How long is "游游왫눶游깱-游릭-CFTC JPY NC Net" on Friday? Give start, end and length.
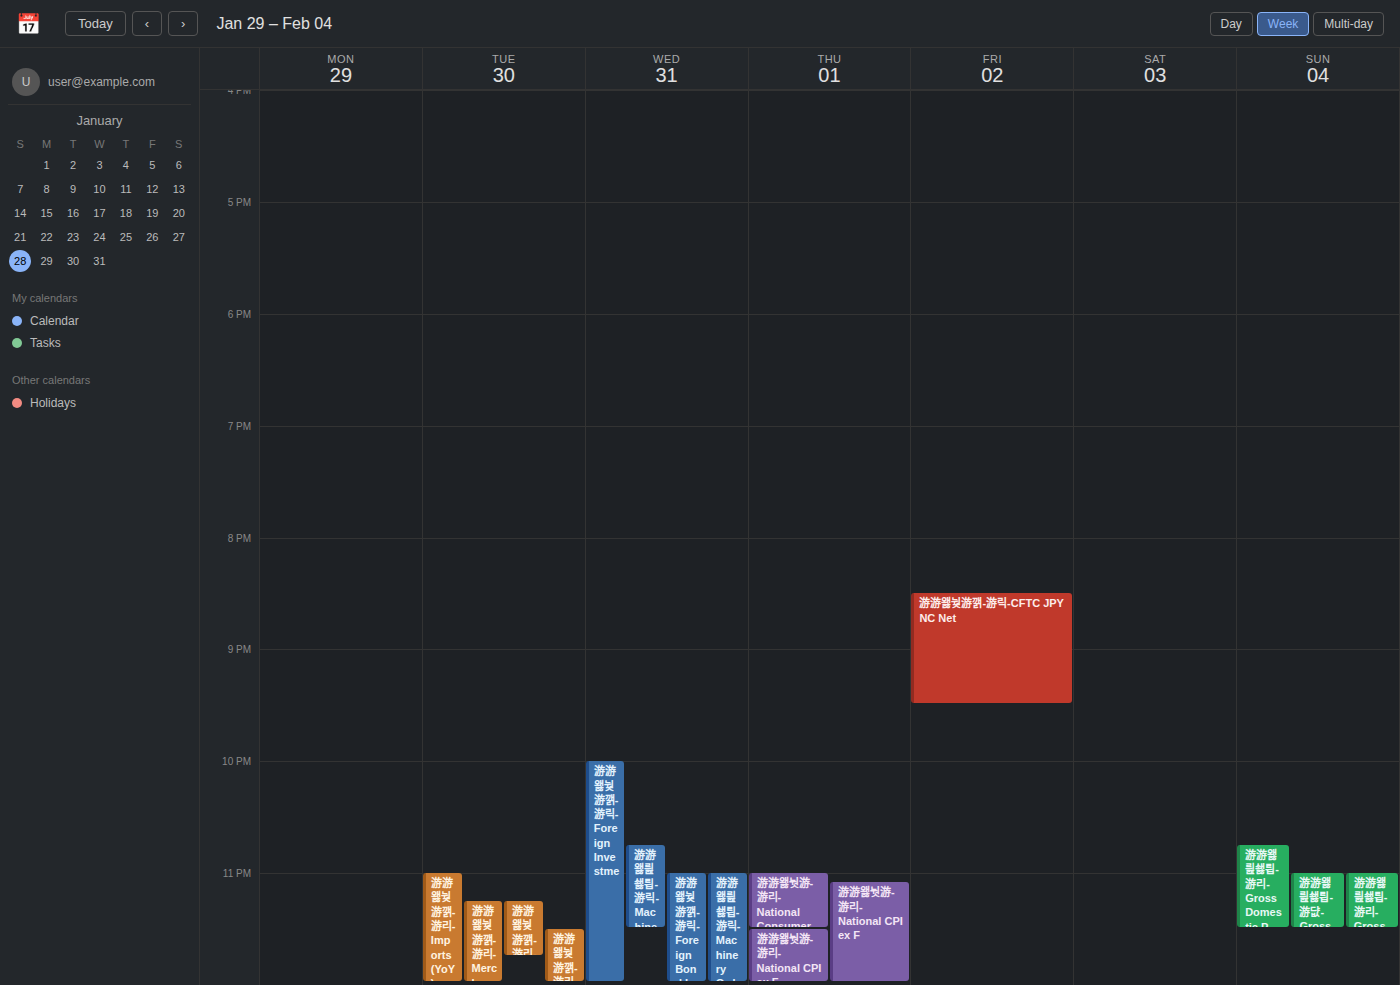
20:30 to 21:30, 1 hour